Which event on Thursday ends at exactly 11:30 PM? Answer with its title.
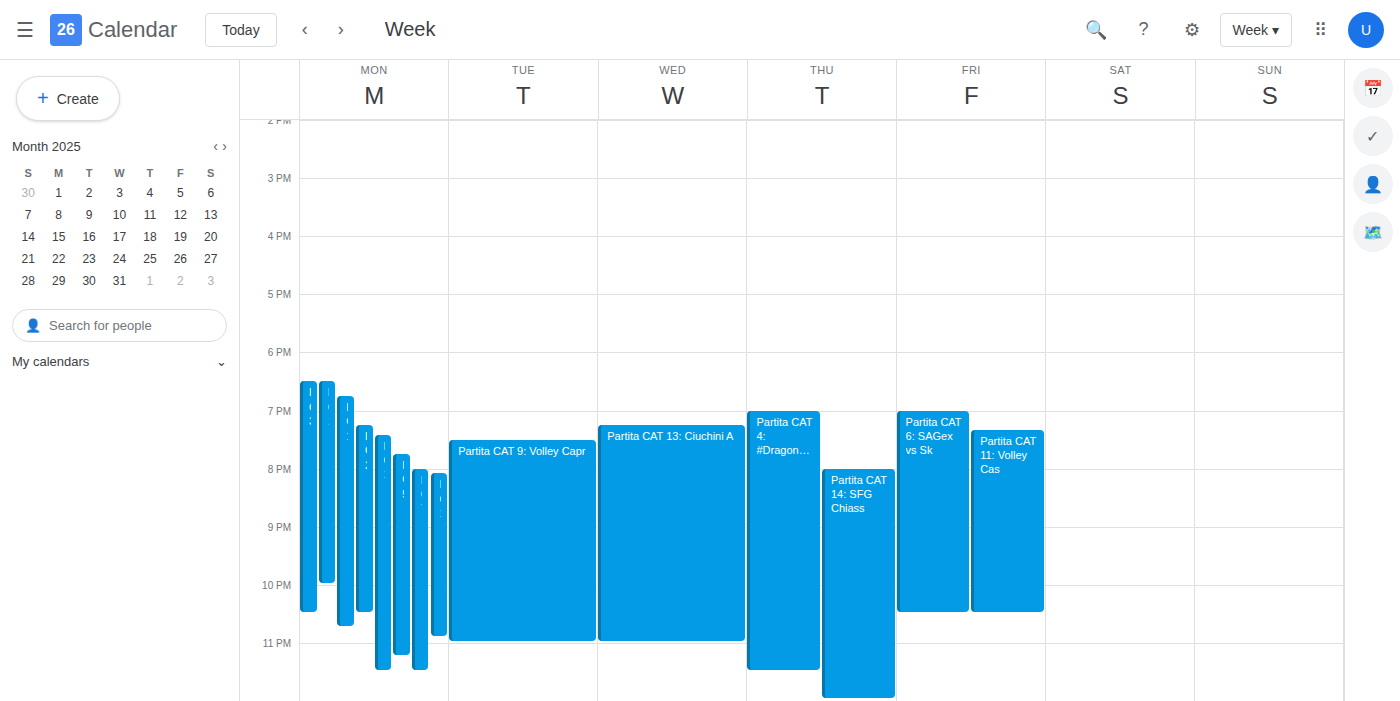
"Partita CAT 4: #Dragons Lu"